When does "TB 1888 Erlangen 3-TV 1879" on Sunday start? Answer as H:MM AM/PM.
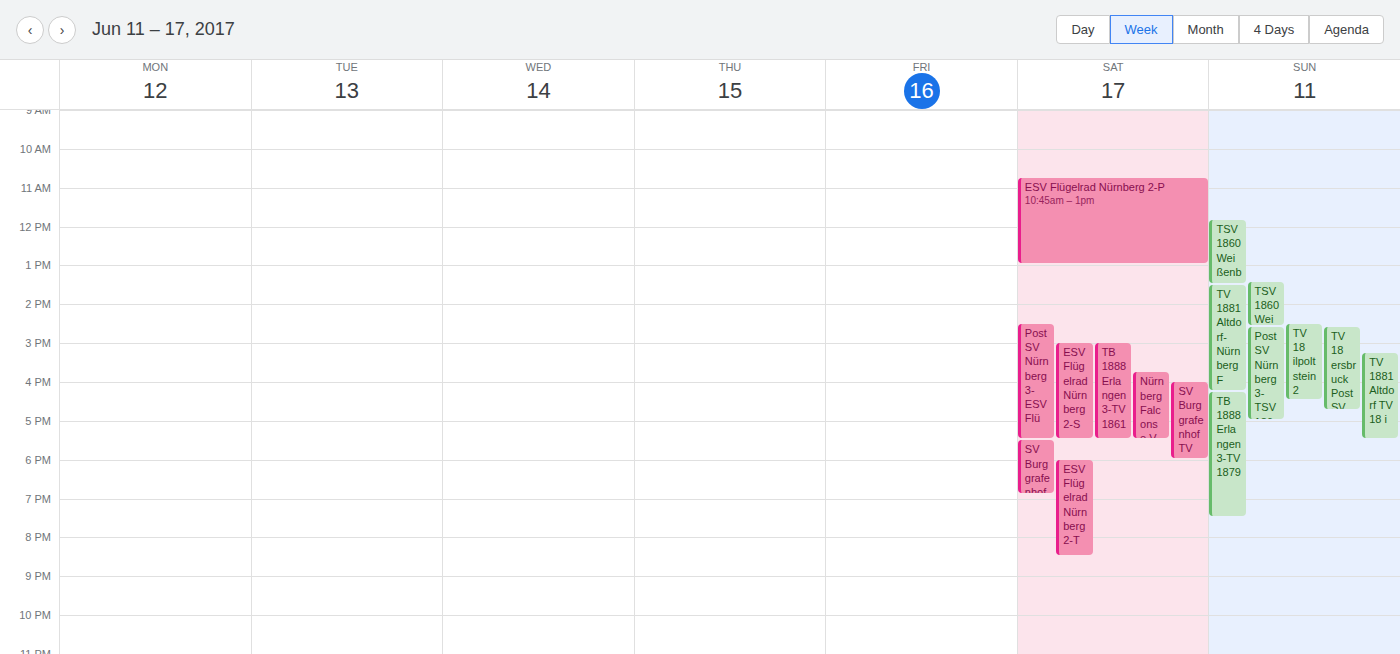
4:15 PM